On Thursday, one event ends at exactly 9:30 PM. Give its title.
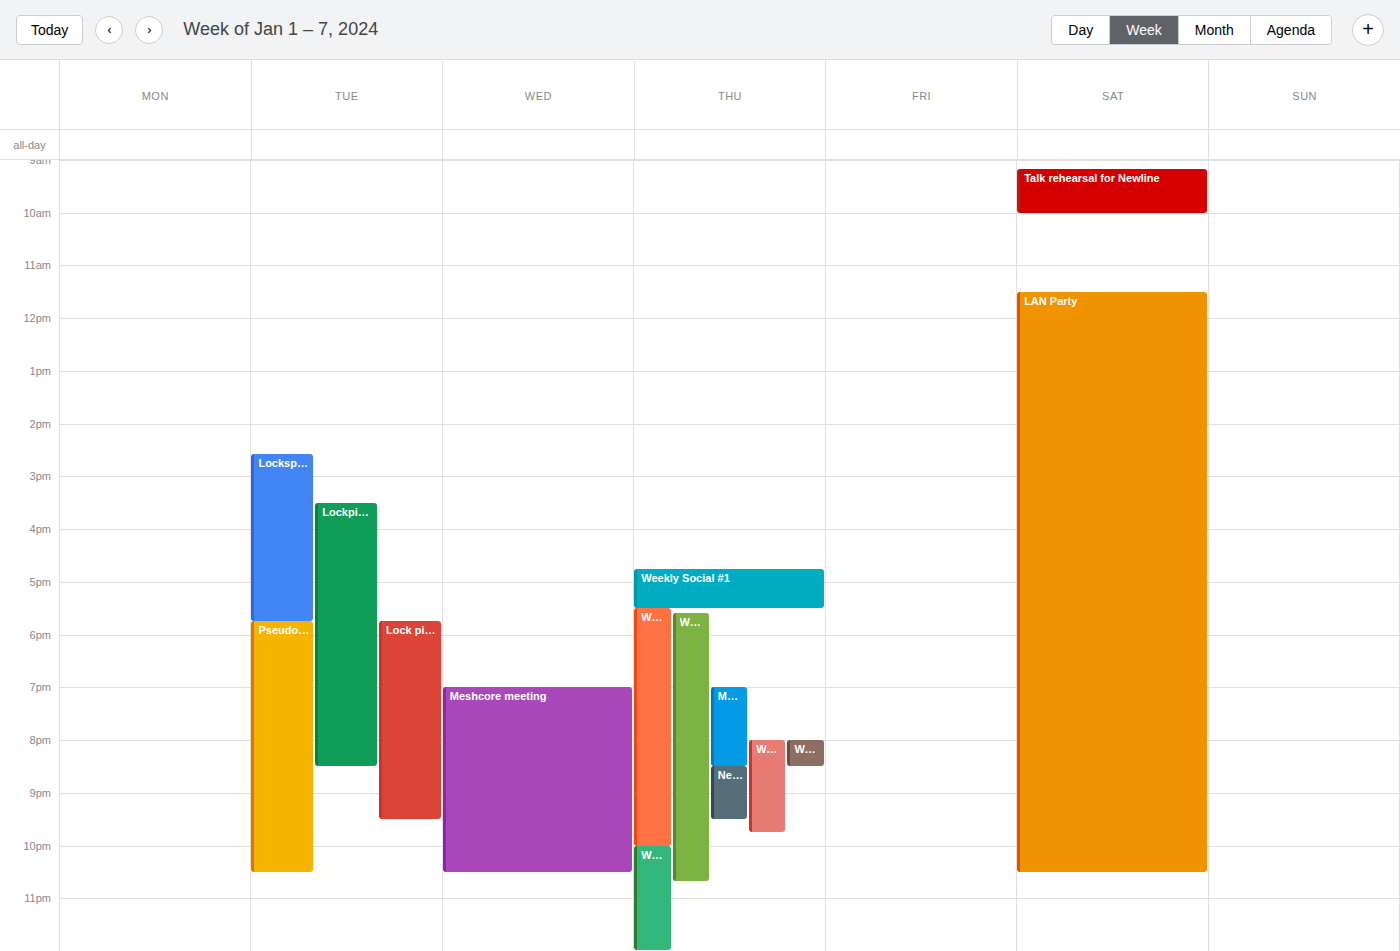
"Newline meeting"